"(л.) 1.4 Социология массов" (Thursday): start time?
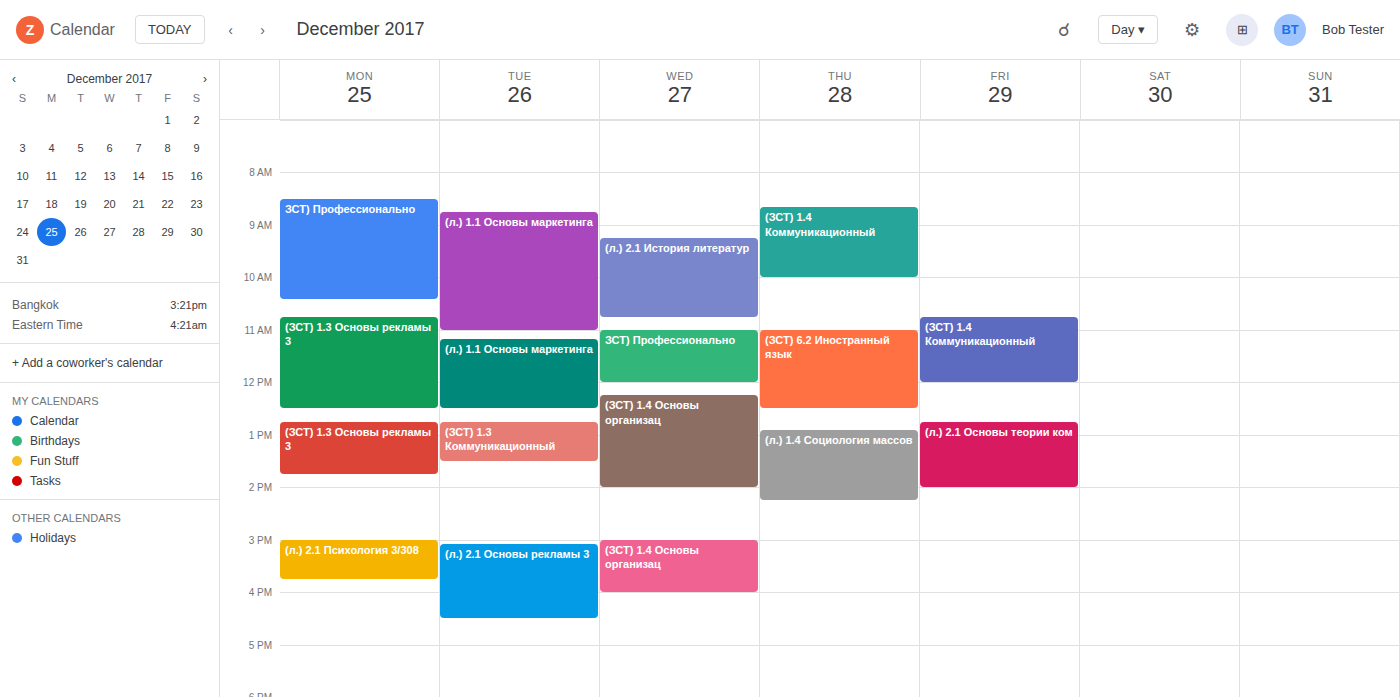
12:55 PM